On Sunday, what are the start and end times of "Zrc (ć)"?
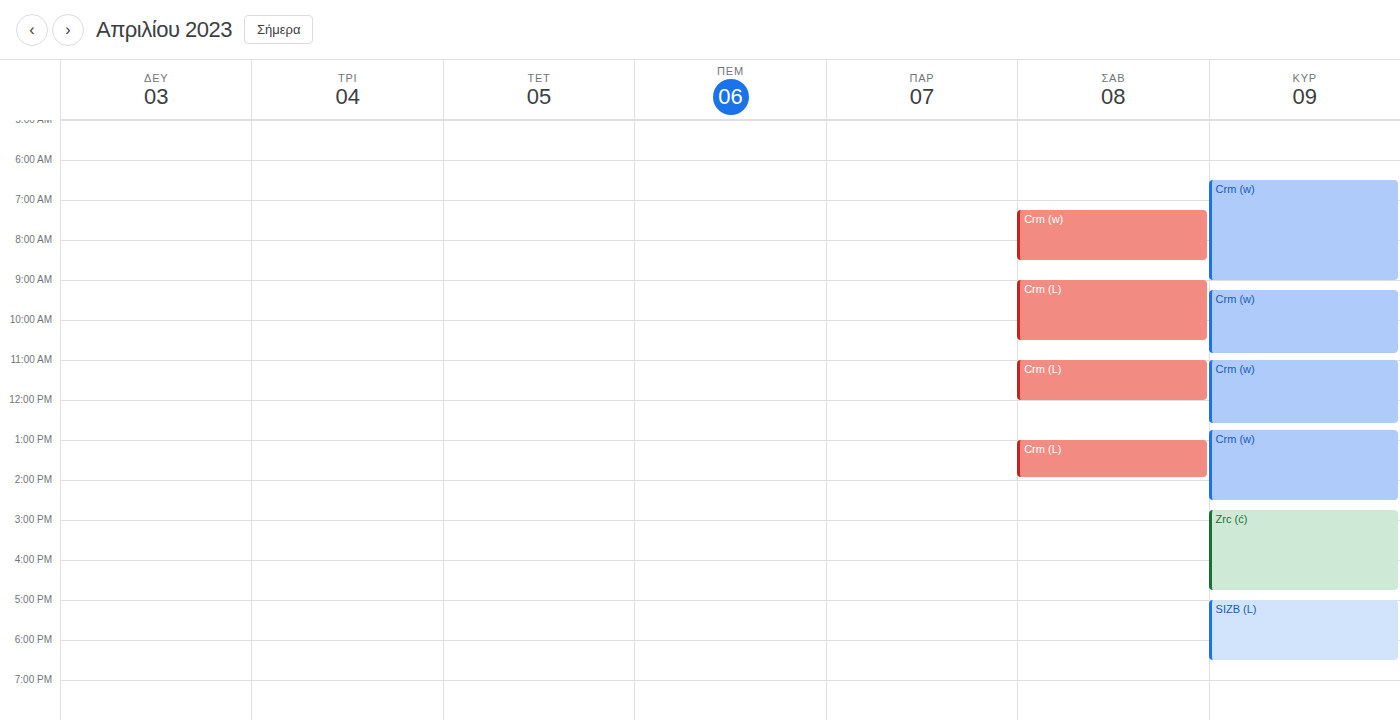
14:45 to 16:45